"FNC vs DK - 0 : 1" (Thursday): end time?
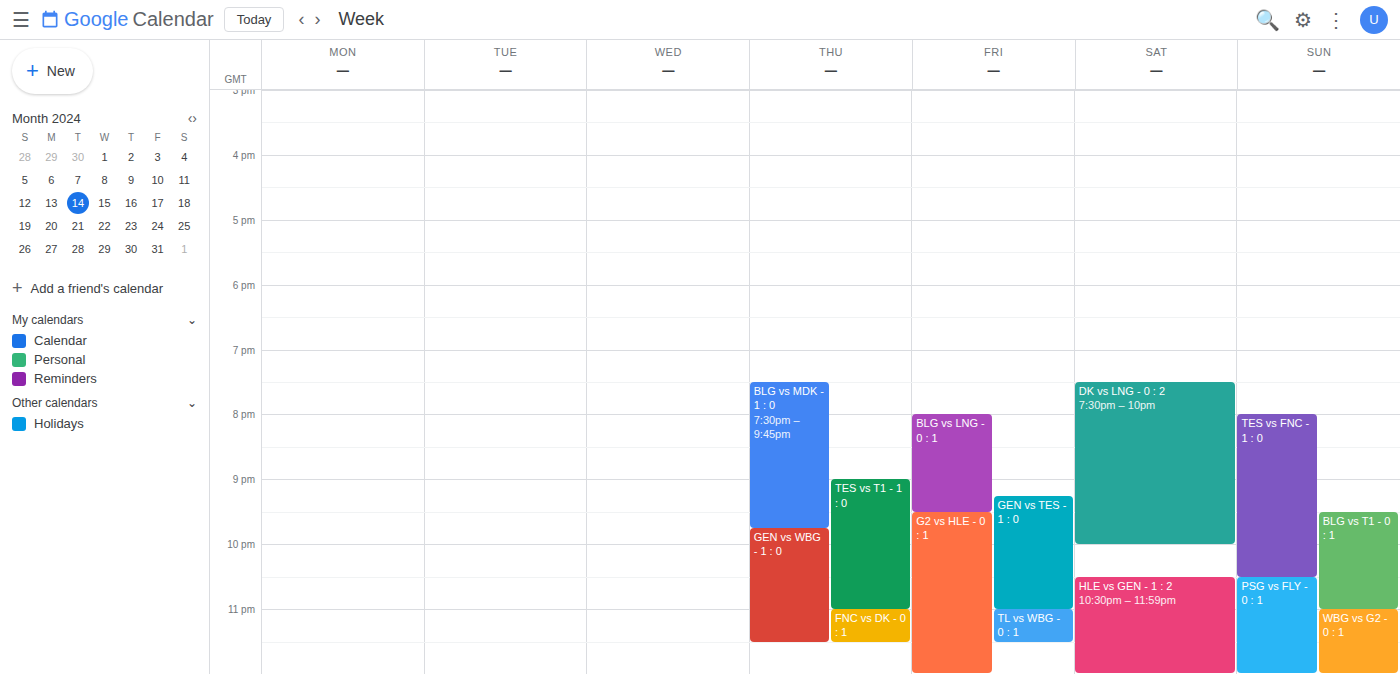
11:30 PM